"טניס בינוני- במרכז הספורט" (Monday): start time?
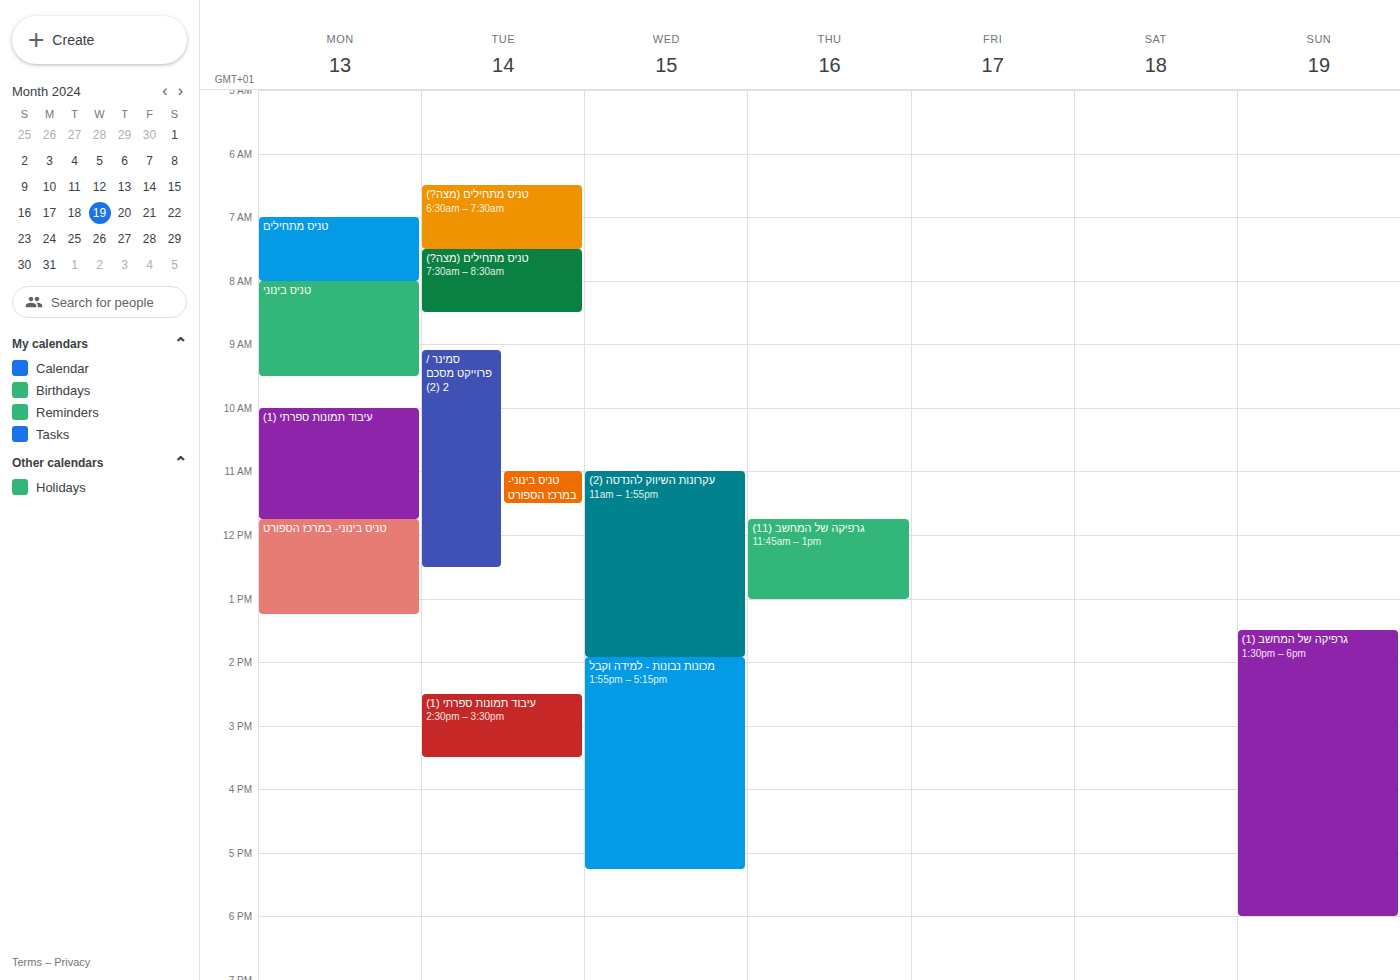
11:45